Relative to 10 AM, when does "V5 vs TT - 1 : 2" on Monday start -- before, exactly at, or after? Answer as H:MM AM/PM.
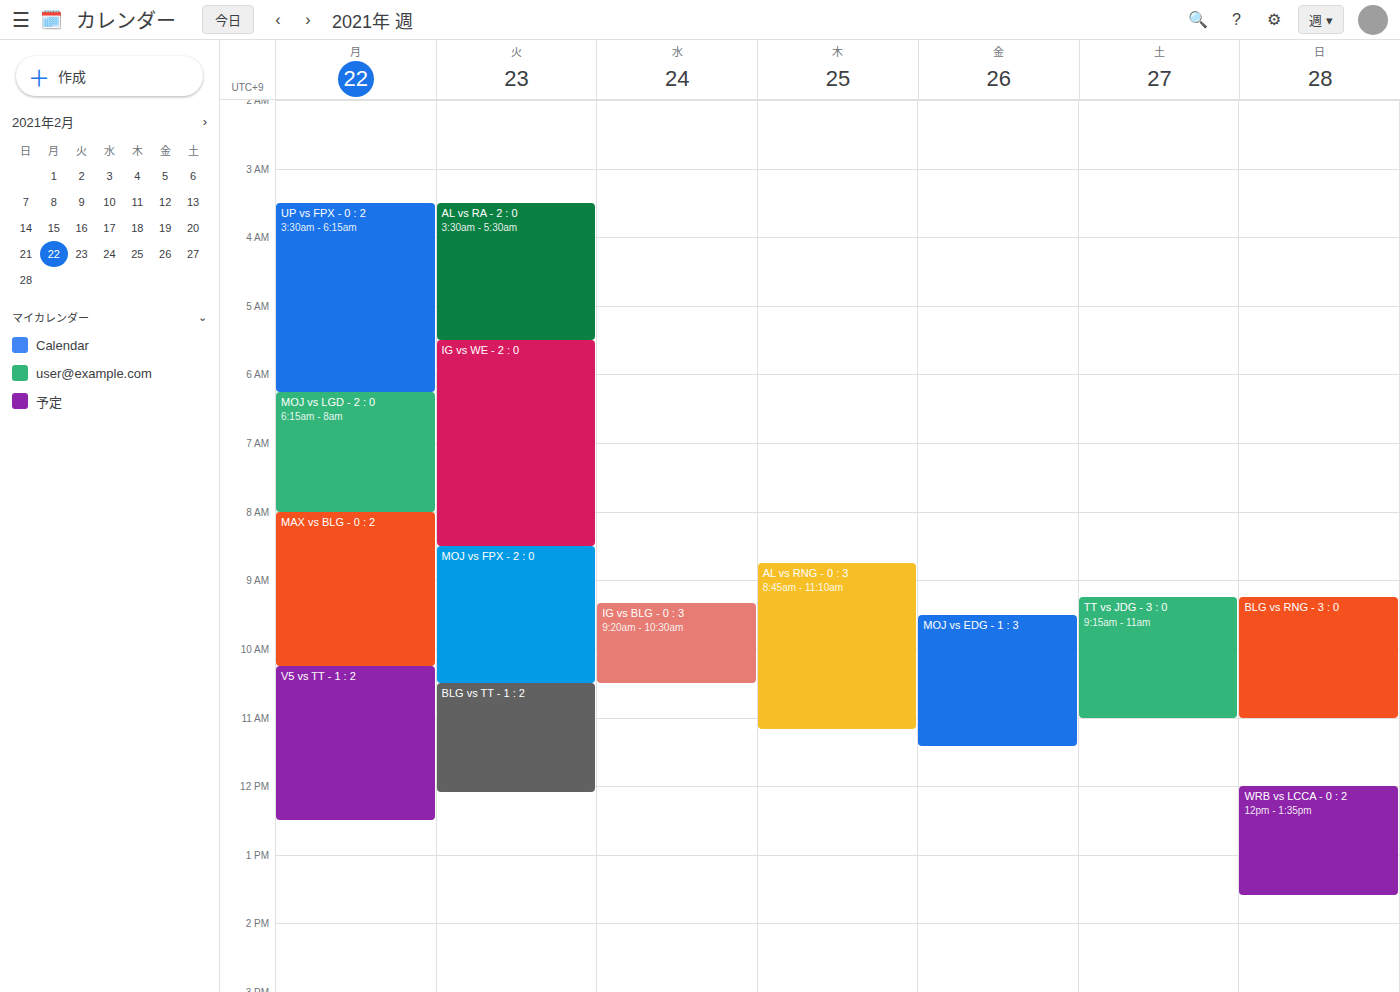
10:15 AM -- after 10 AM, 15 minutes below the 10 AM line.